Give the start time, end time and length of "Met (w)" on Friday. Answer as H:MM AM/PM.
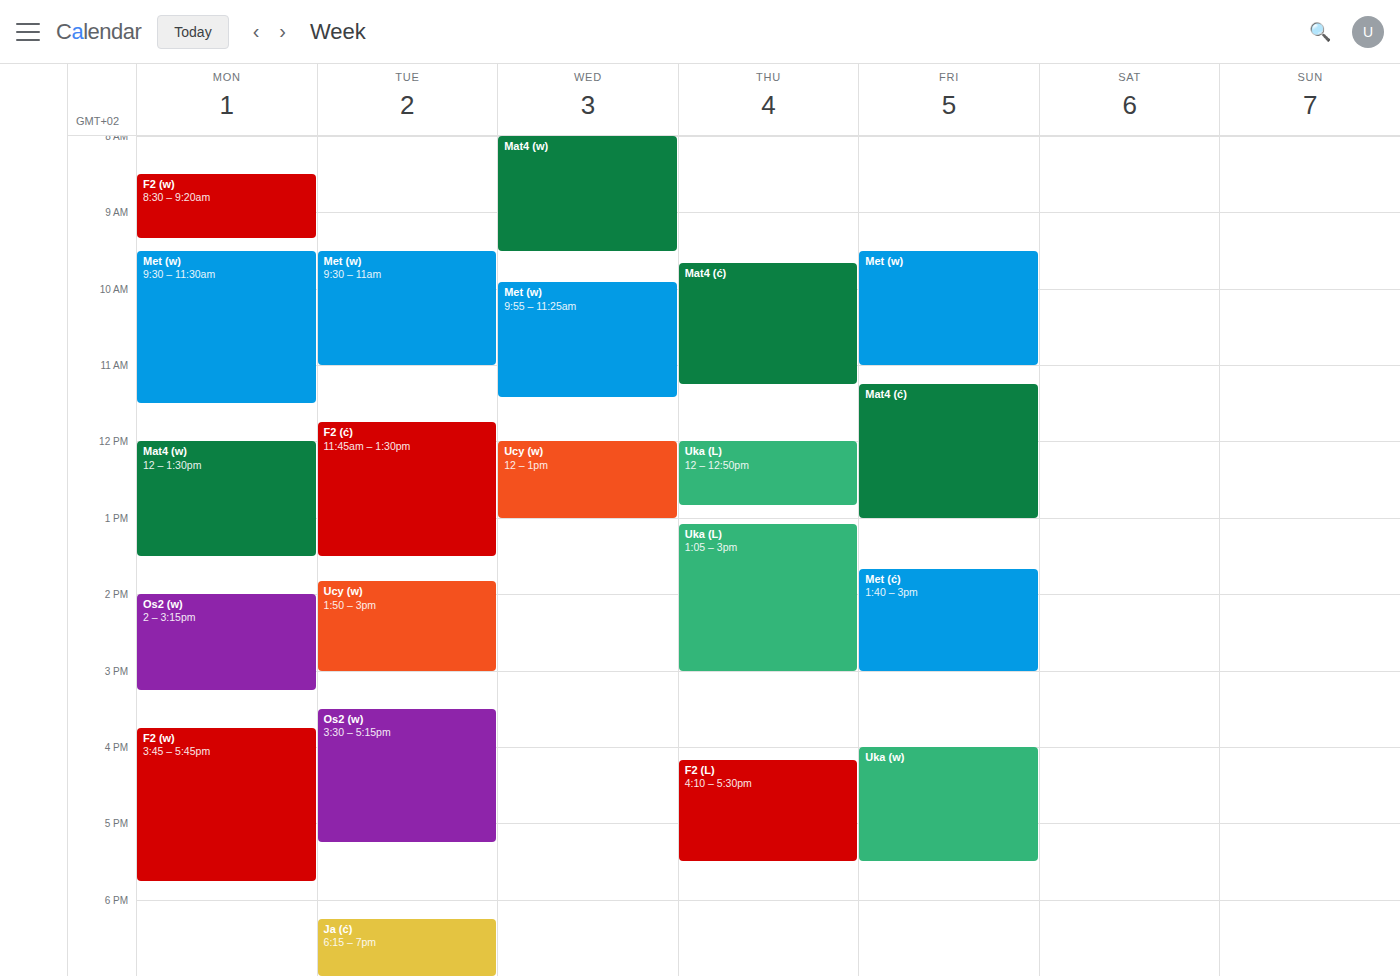
9:30 AM to 11:00 AM, 1 hour 30 minutes